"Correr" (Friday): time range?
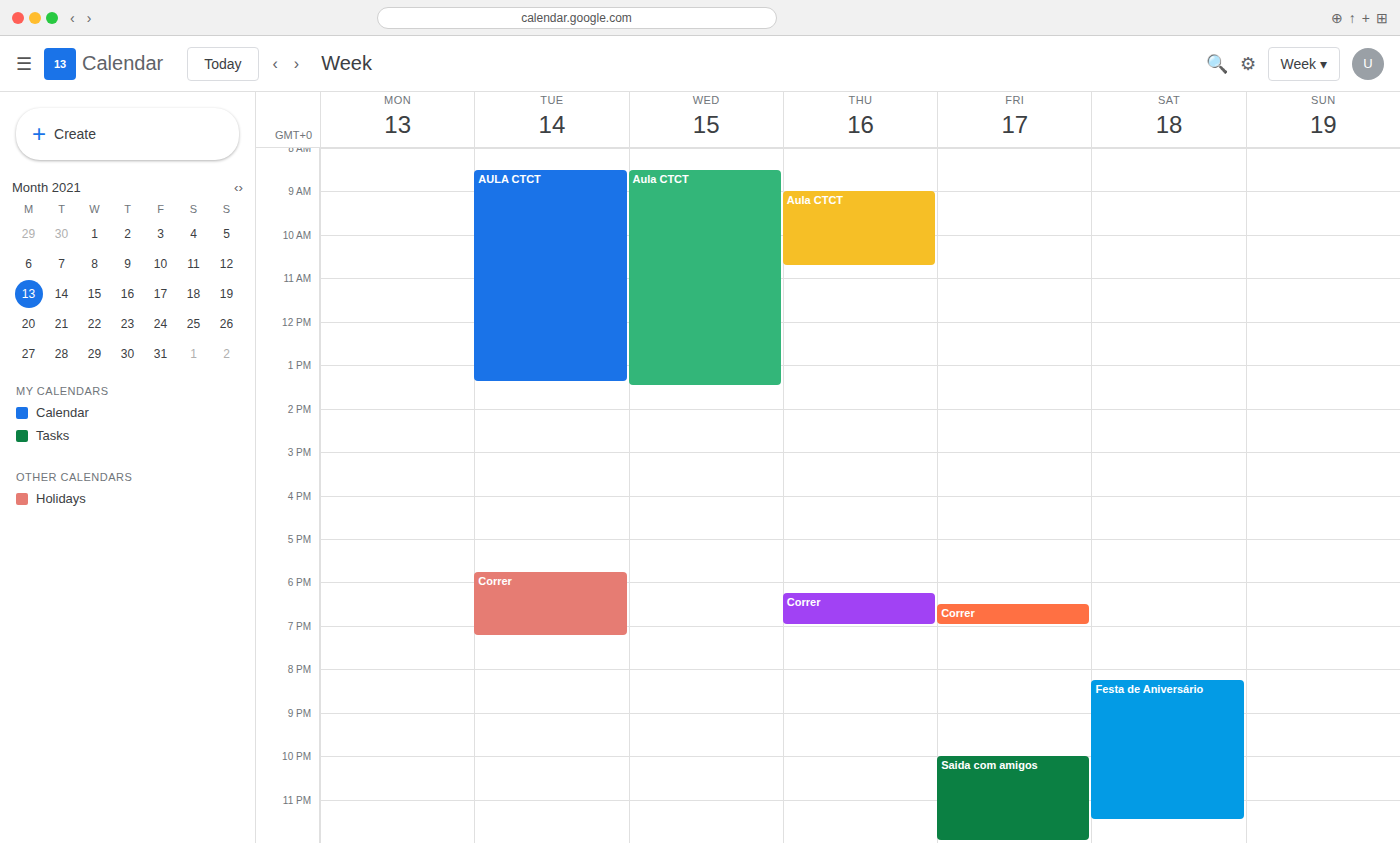
6:30 PM to 7:00 PM